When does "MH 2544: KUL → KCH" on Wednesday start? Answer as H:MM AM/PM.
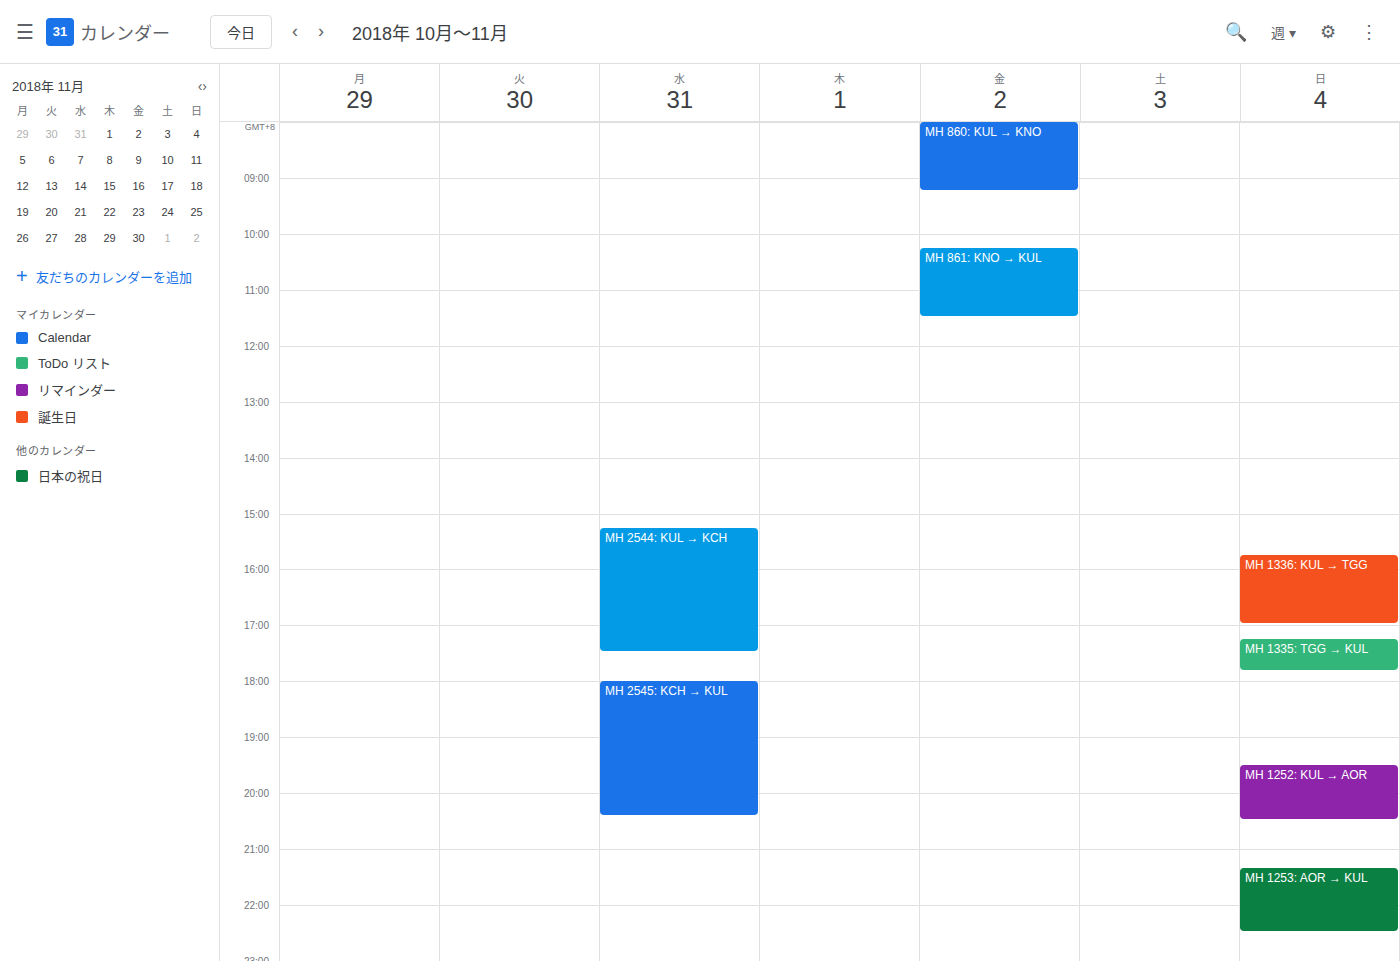
3:15 PM